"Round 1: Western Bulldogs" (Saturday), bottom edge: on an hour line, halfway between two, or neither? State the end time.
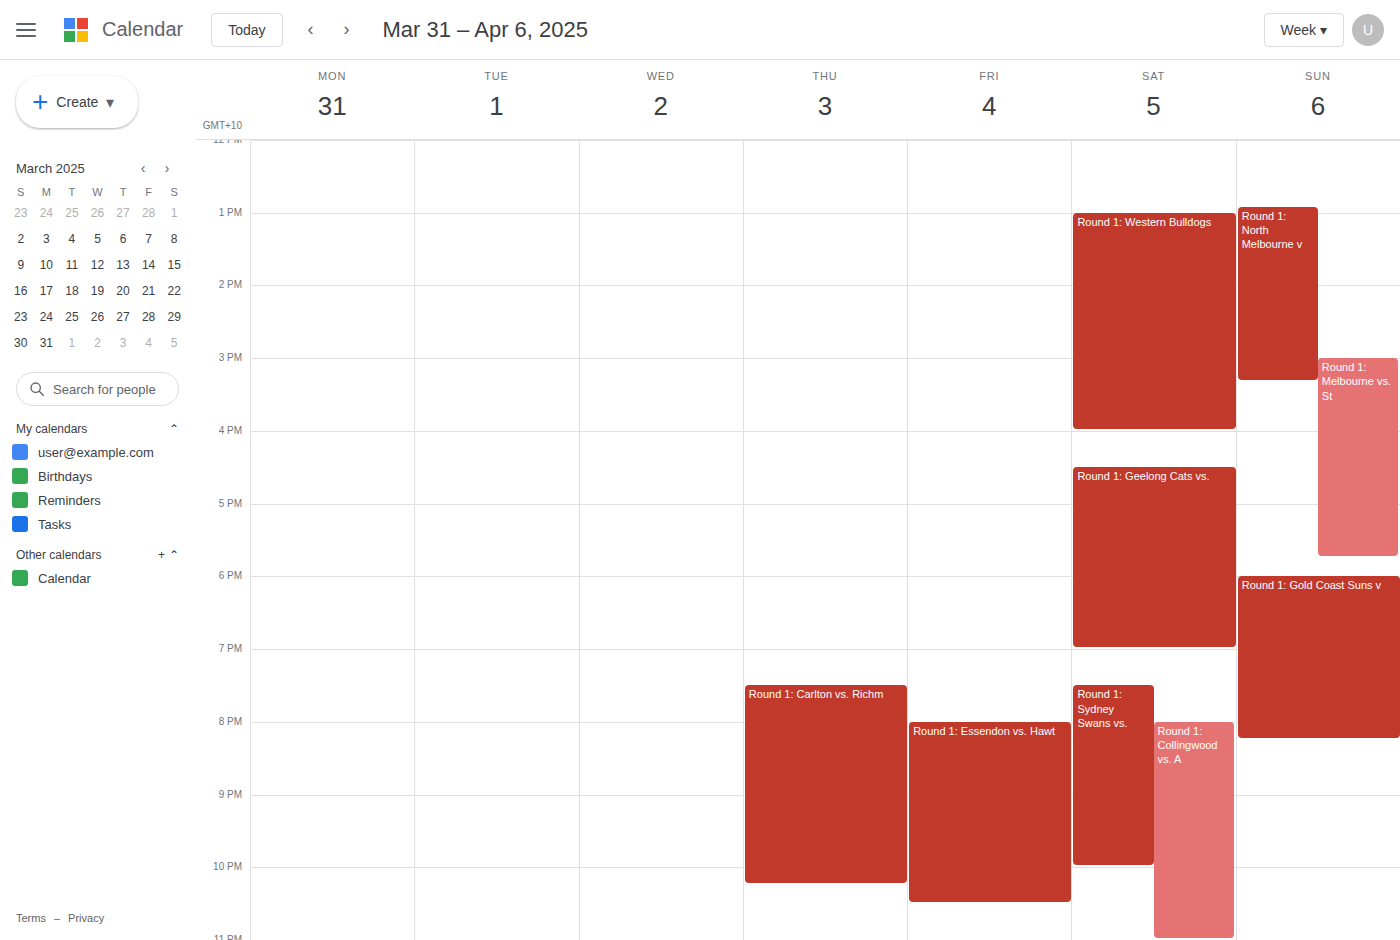
4:00 PM -- exactly on the 4 PM line.